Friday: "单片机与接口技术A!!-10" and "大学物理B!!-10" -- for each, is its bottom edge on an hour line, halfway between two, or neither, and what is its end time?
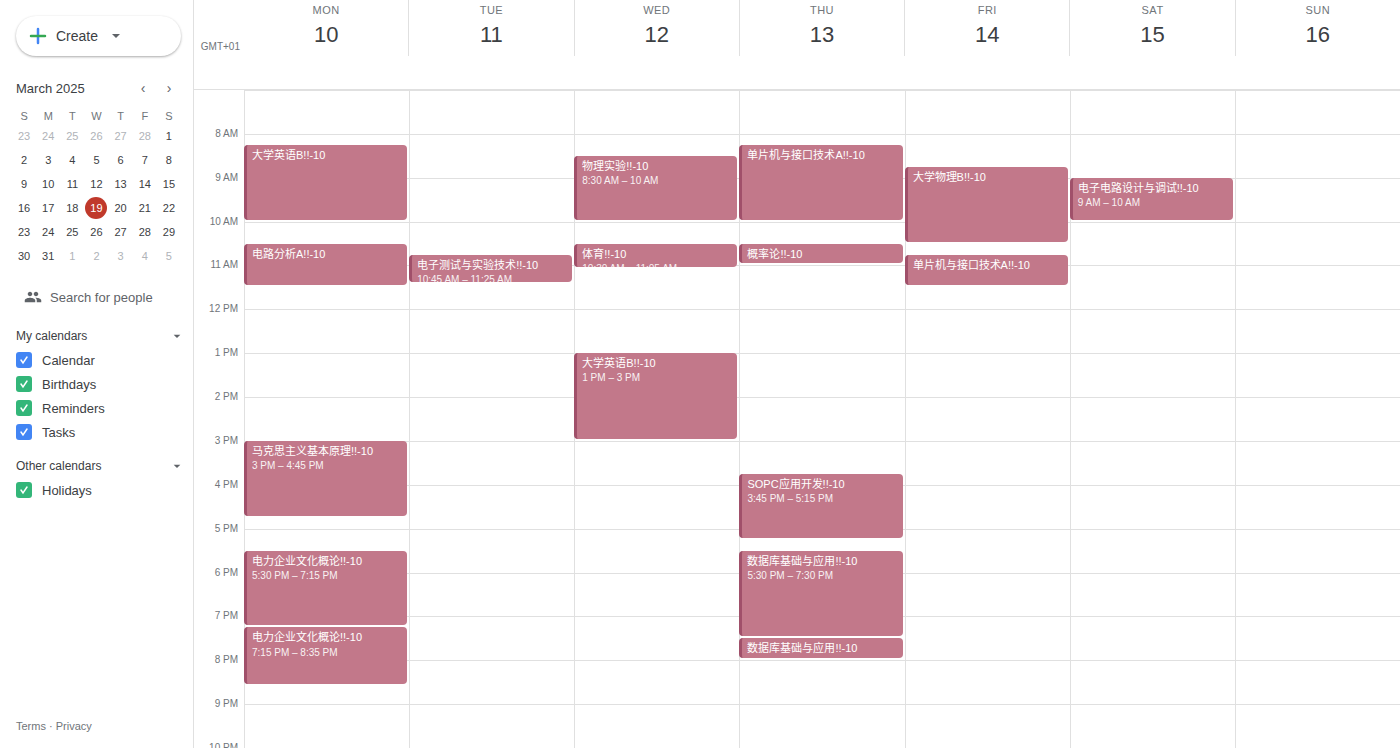
"单片机与接口技术A!!-10": 11:30 AM, halfway between the 11 AM and 12 PM lines. "大学物理B!!-10": 10:30 AM, halfway between the 10 AM and 11 AM lines.